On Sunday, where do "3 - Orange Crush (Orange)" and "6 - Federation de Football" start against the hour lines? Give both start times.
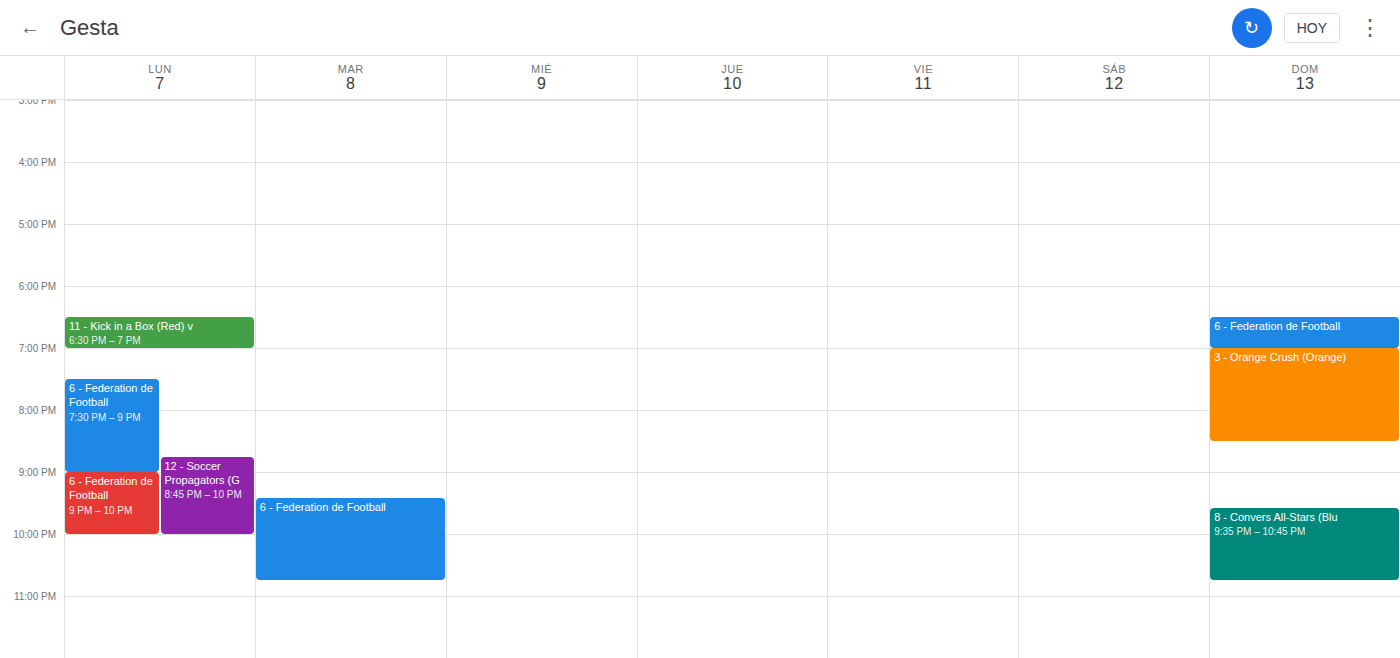
"3 - Orange Crush (Orange)": 7:00 PM, exactly on the 7 PM line. "6 - Federation de Football": 6:30 PM, halfway between the 6 PM and 7 PM lines.